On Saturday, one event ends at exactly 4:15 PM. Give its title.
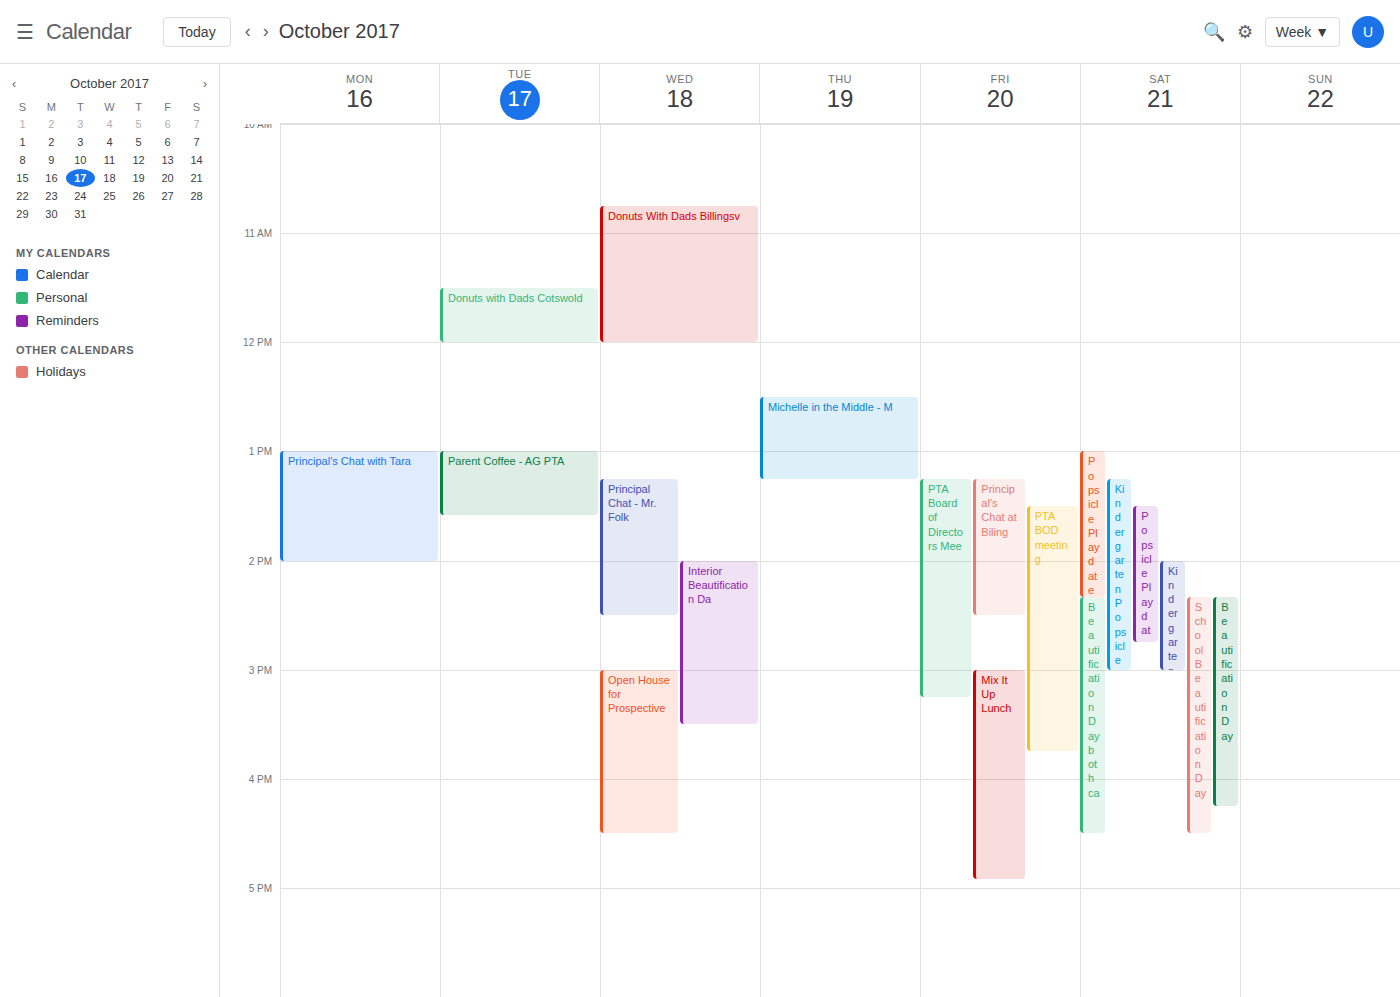
"Beautification Day"